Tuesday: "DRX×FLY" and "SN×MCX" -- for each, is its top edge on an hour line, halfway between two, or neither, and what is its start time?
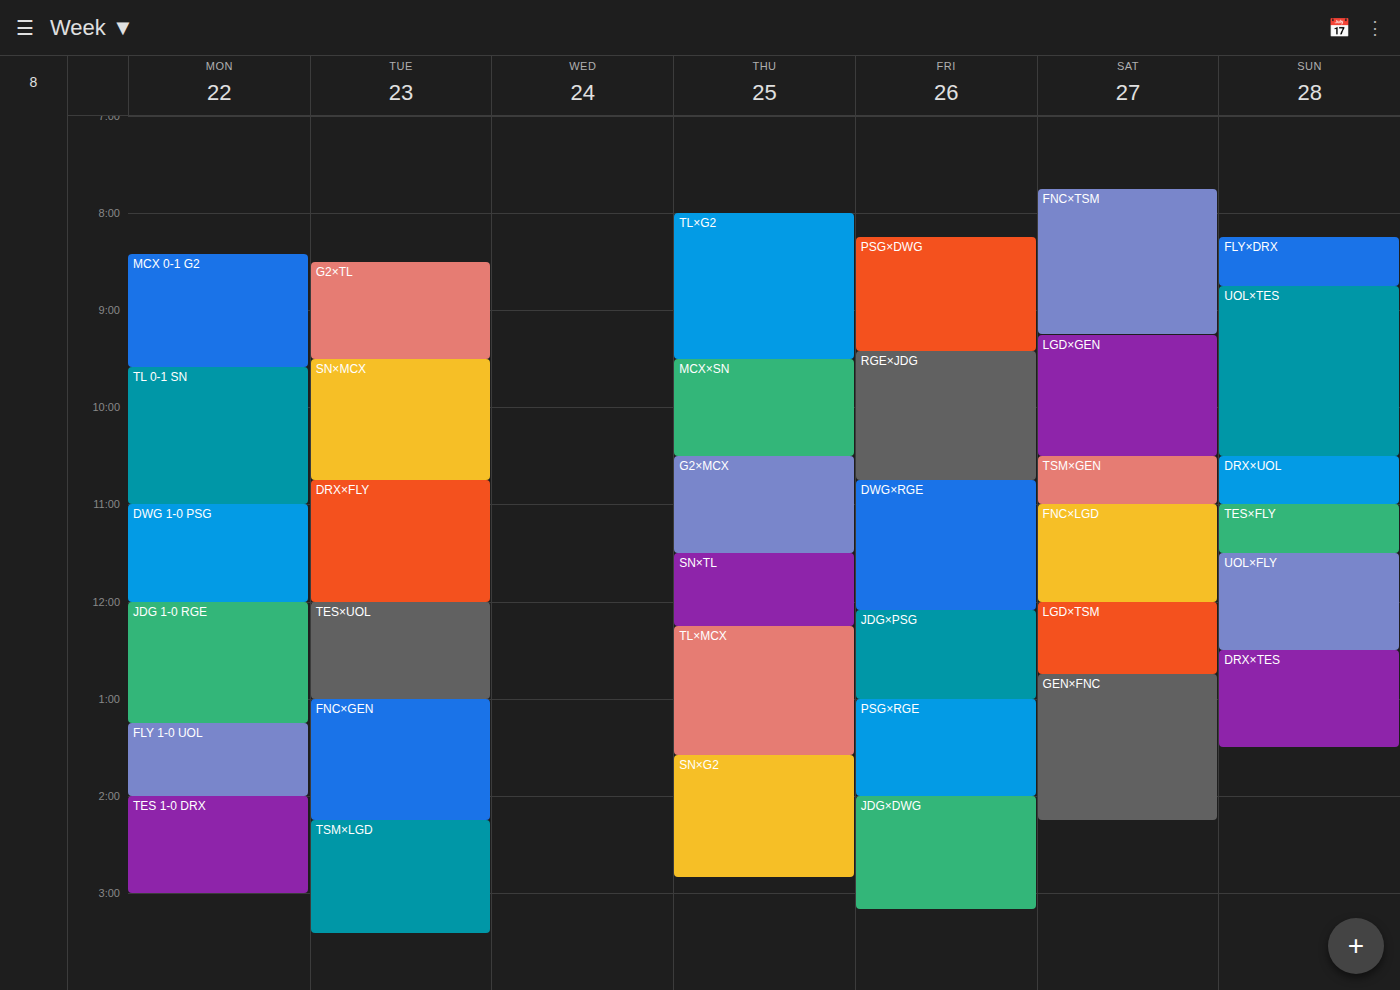
"DRX×FLY": 10:45, neither: three quarters of the way from the 10:00 line to the 11:00 line. "SN×MCX": 09:30, halfway between the 09:00 and 10:00 lines.